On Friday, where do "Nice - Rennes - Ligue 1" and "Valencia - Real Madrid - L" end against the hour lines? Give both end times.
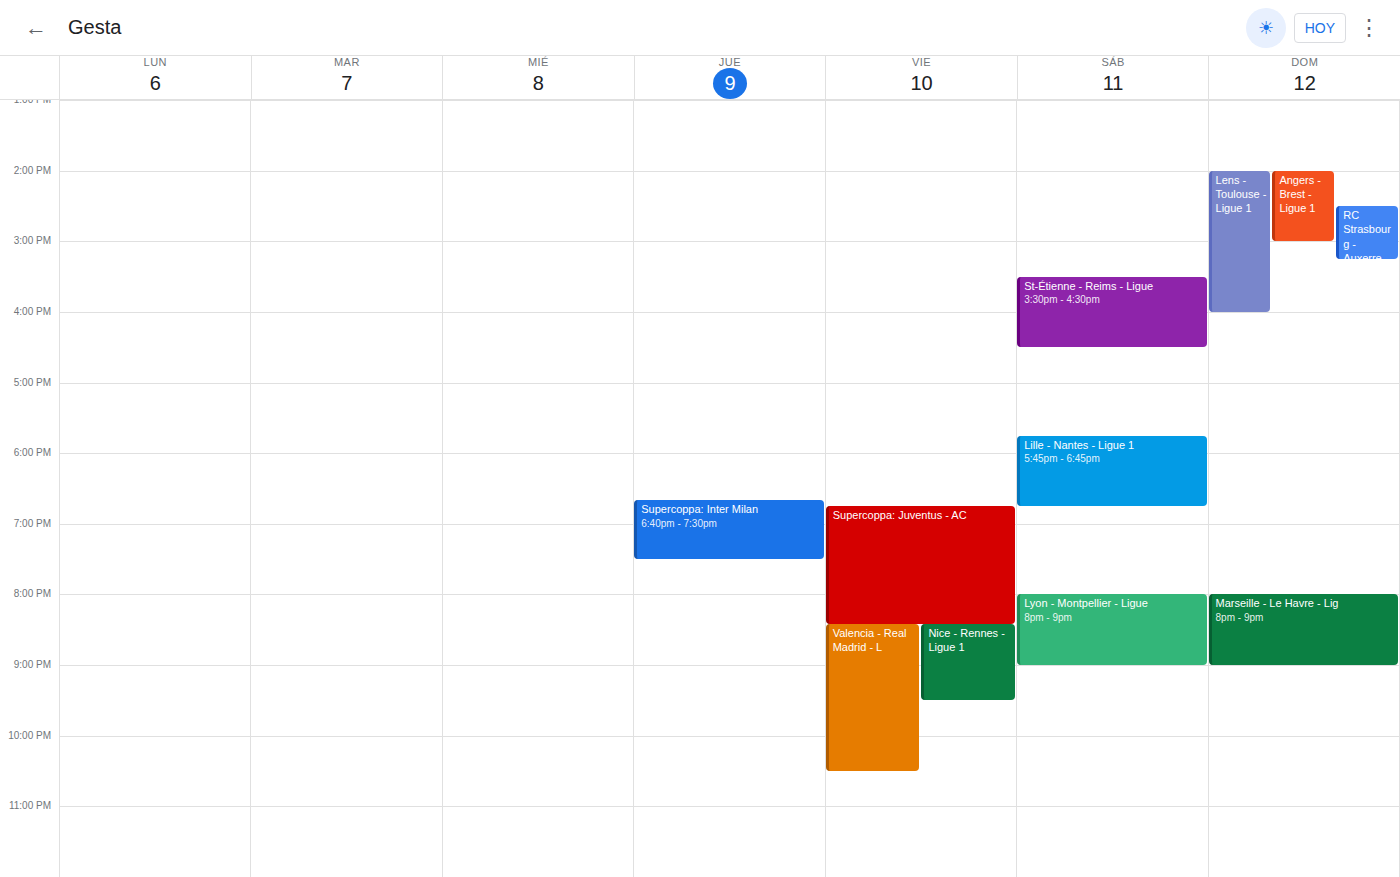
"Nice - Rennes - Ligue 1": 9:30 PM, halfway between the 9 PM and 10 PM lines. "Valencia - Real Madrid - L": 10:30 PM, halfway between the 10 PM and 11 PM lines.